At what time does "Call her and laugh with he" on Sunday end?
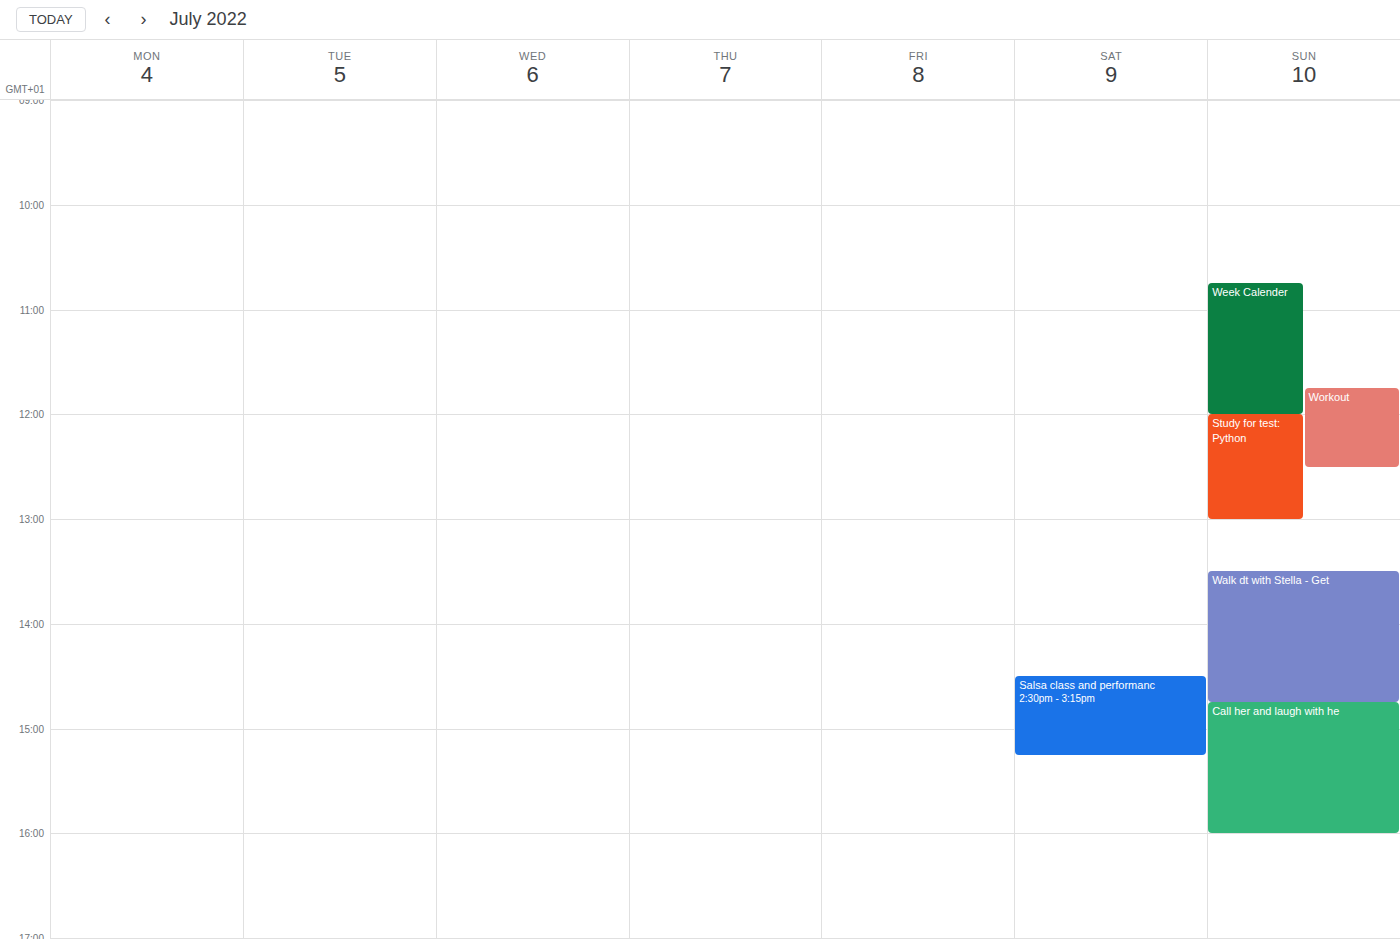
4:00 PM